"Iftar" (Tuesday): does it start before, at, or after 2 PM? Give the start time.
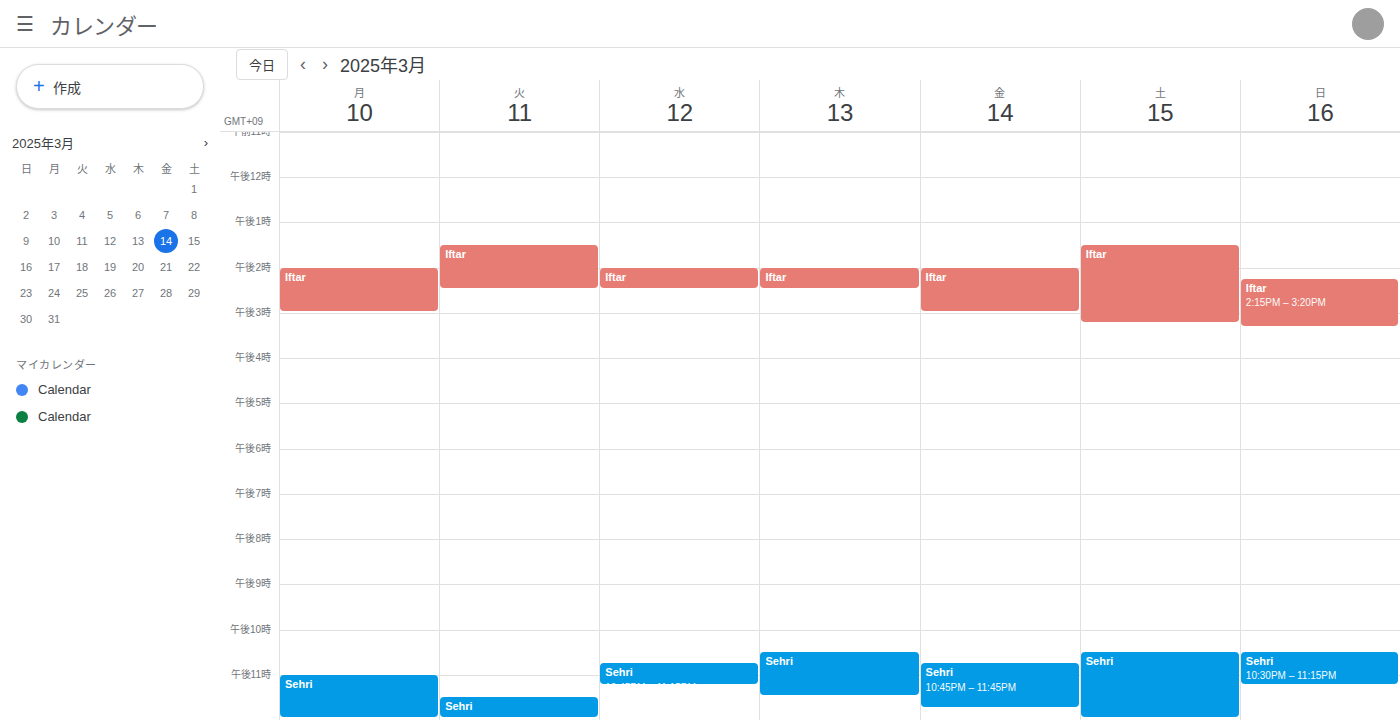
1:30 PM -- before 2 PM, 30 minutes above the 2 PM line.